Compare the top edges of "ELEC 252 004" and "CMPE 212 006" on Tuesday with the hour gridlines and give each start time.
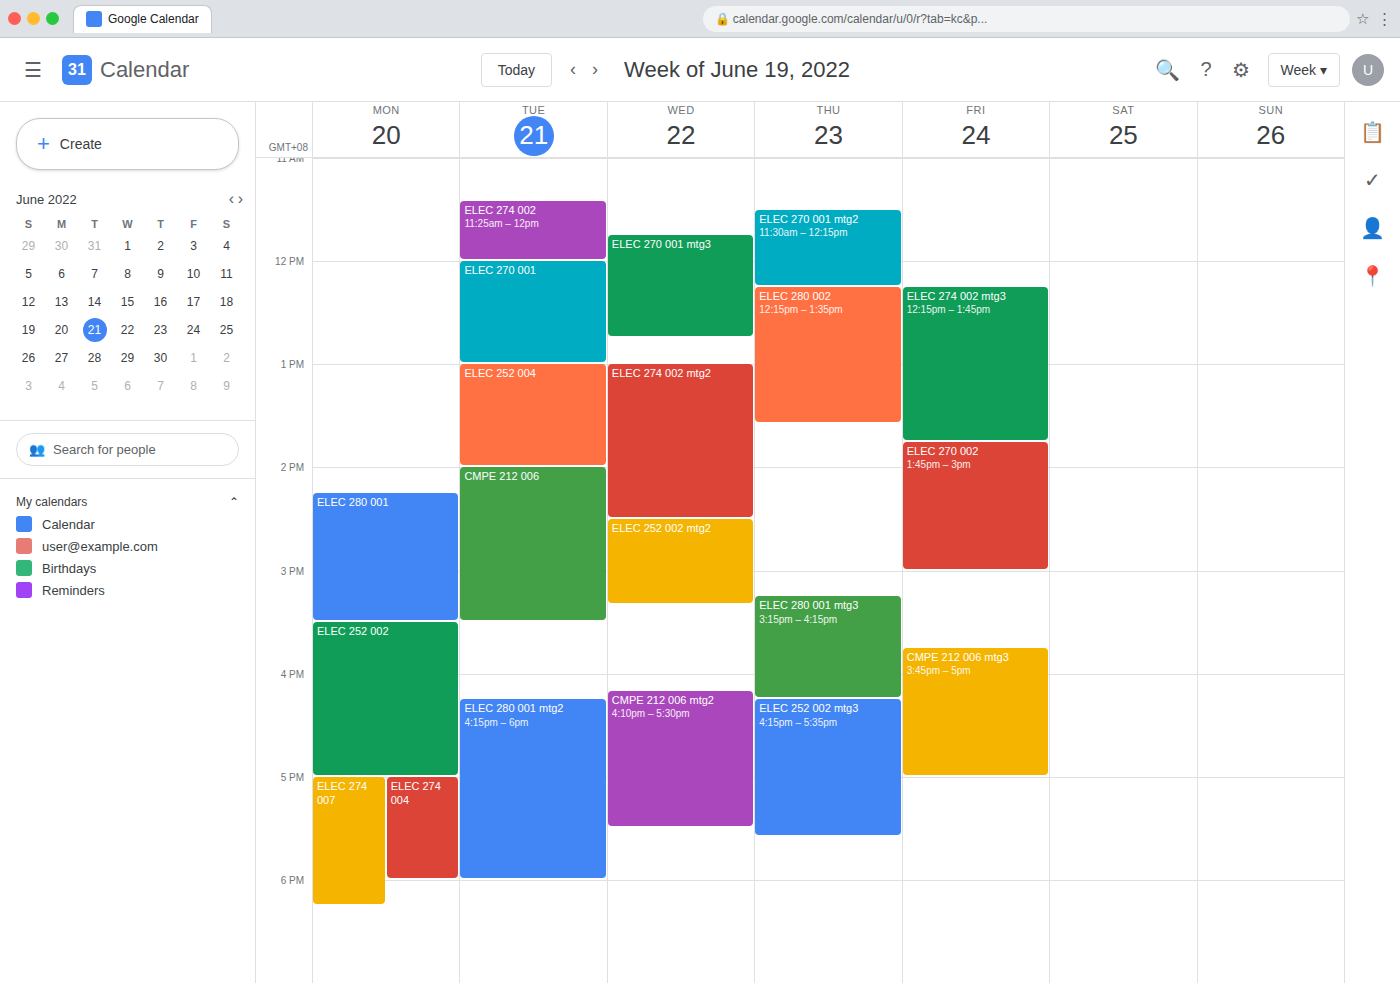
"ELEC 252 004": 1:00 PM, exactly on the 1 PM line. "CMPE 212 006": 2:00 PM, exactly on the 2 PM line.